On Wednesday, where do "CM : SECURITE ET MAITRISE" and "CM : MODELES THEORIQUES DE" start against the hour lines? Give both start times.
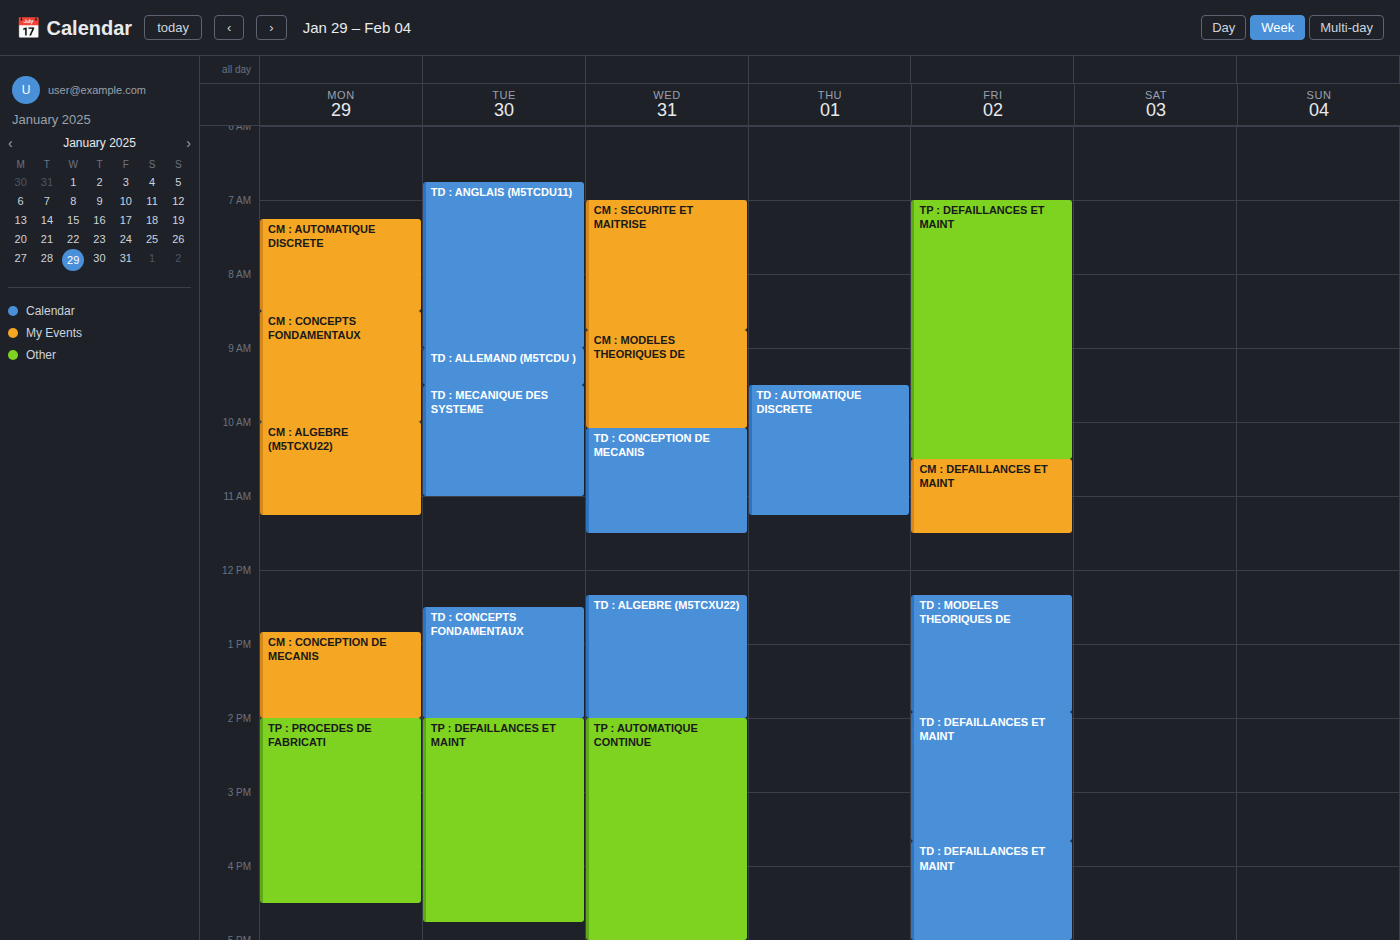
"CM : SECURITE ET MAITRISE": 7:00 AM, exactly on the 7 AM line. "CM : MODELES THEORIQUES DE": 8:45 AM, neither: three quarters of the way from the 8 AM line to the 9 AM line.